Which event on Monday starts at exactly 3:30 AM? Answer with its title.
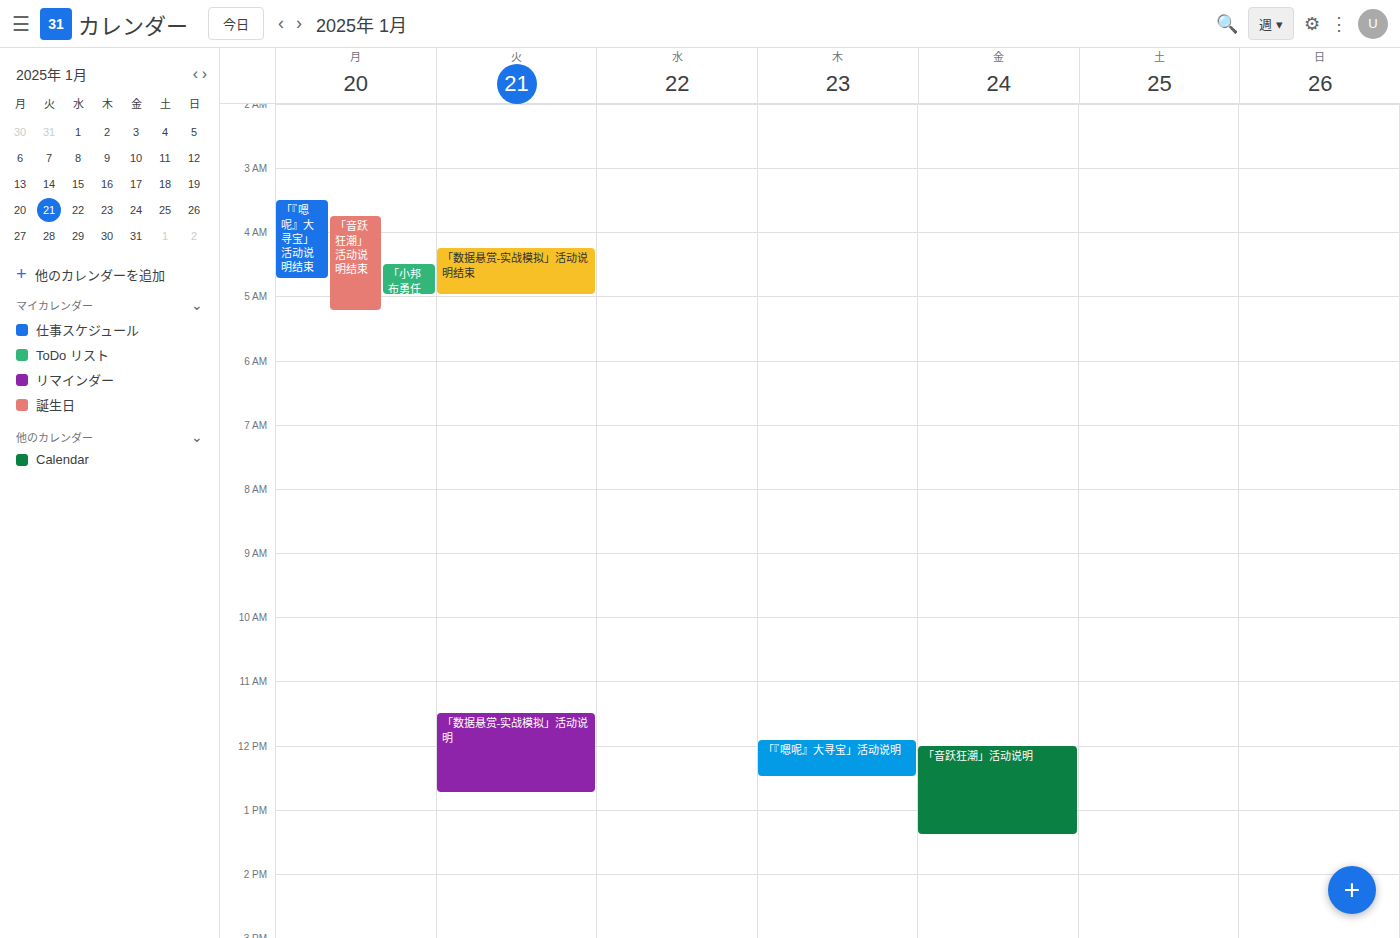
"「『嗯呢』大寻宝」活动说明结束"